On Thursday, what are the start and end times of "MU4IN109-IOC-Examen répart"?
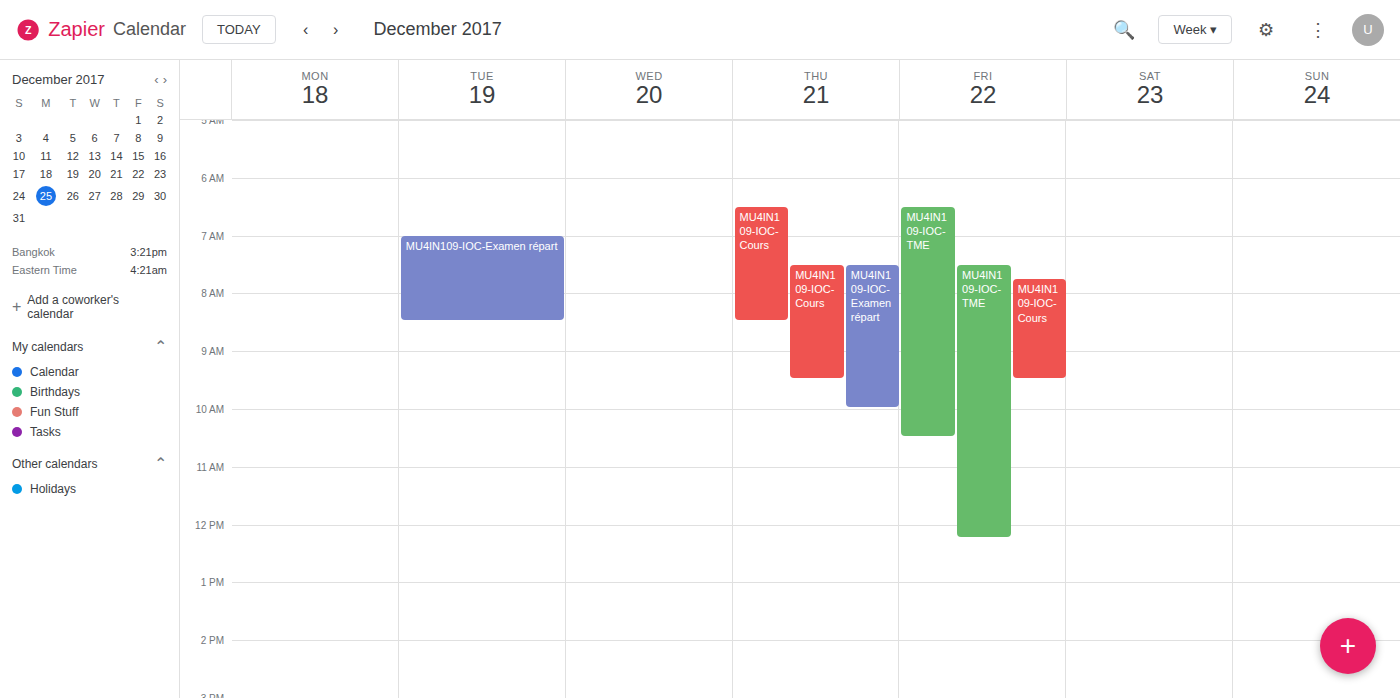
7:30 AM to 10:00 AM